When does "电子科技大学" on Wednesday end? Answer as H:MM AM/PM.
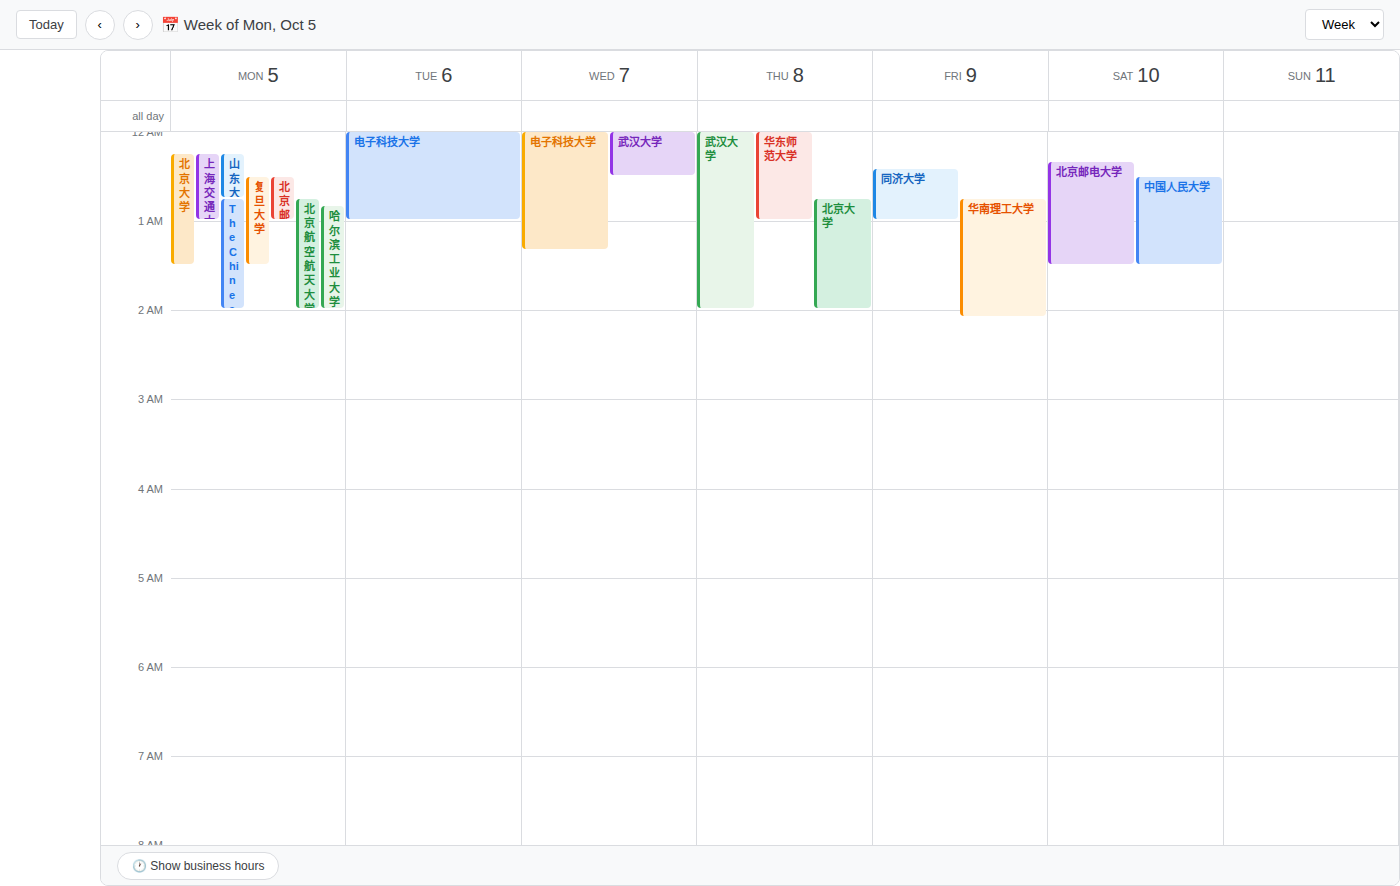
1:20 AM